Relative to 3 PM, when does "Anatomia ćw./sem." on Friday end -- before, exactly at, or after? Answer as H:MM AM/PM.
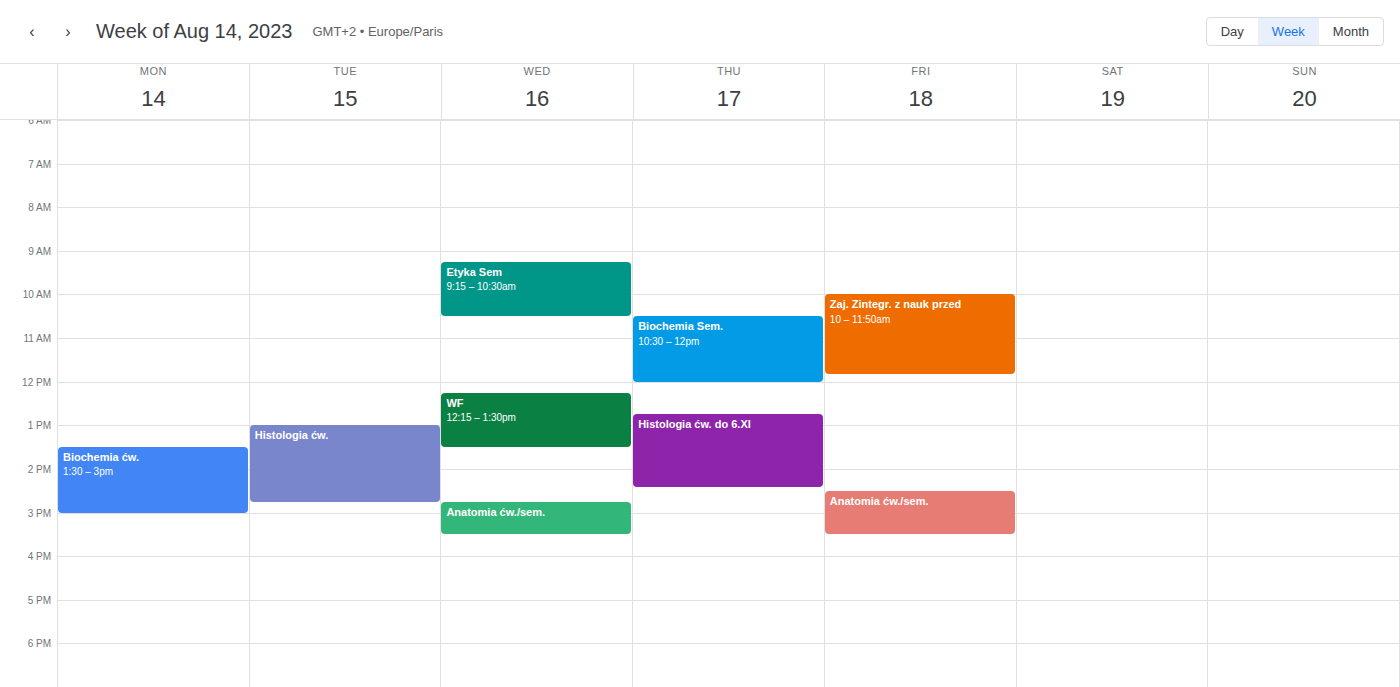
3:30 PM -- after 3 PM, 30 minutes below the 3 PM line.